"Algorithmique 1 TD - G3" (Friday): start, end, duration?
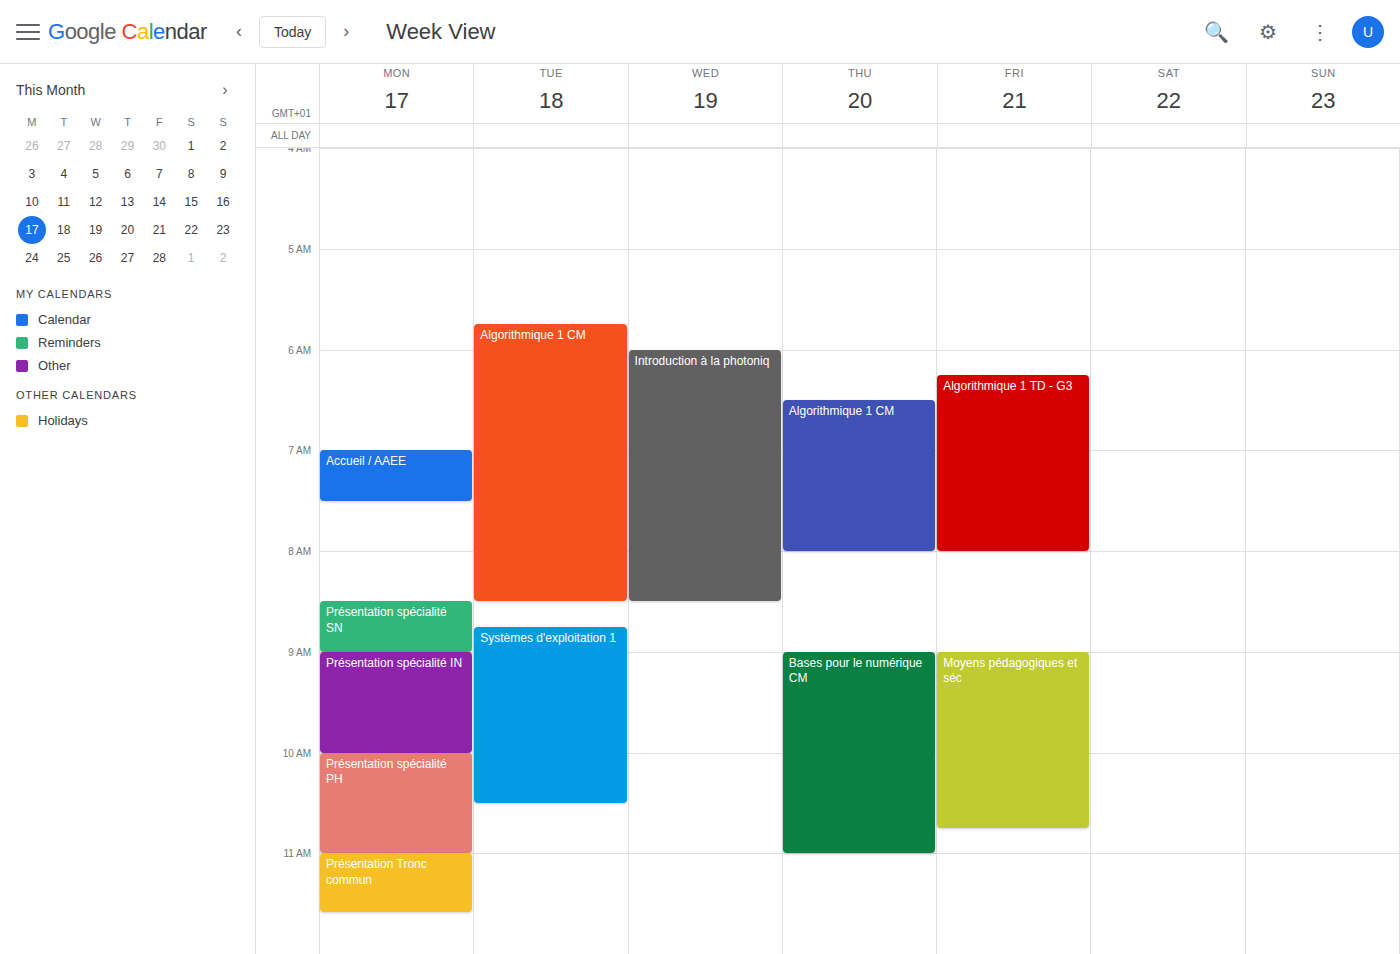
6:15 AM to 8:00 AM, 1 hour 45 minutes